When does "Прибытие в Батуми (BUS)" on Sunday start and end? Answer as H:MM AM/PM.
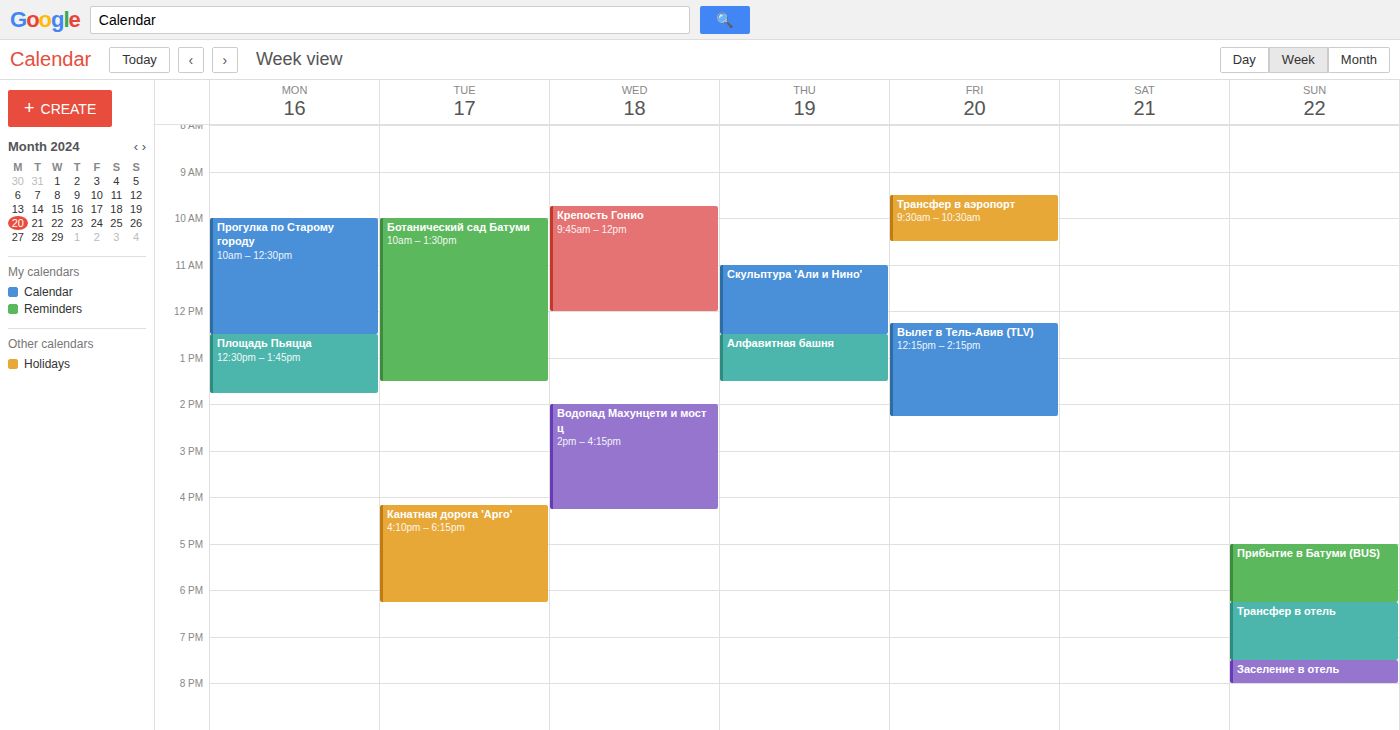
5:00 PM to 6:15 PM